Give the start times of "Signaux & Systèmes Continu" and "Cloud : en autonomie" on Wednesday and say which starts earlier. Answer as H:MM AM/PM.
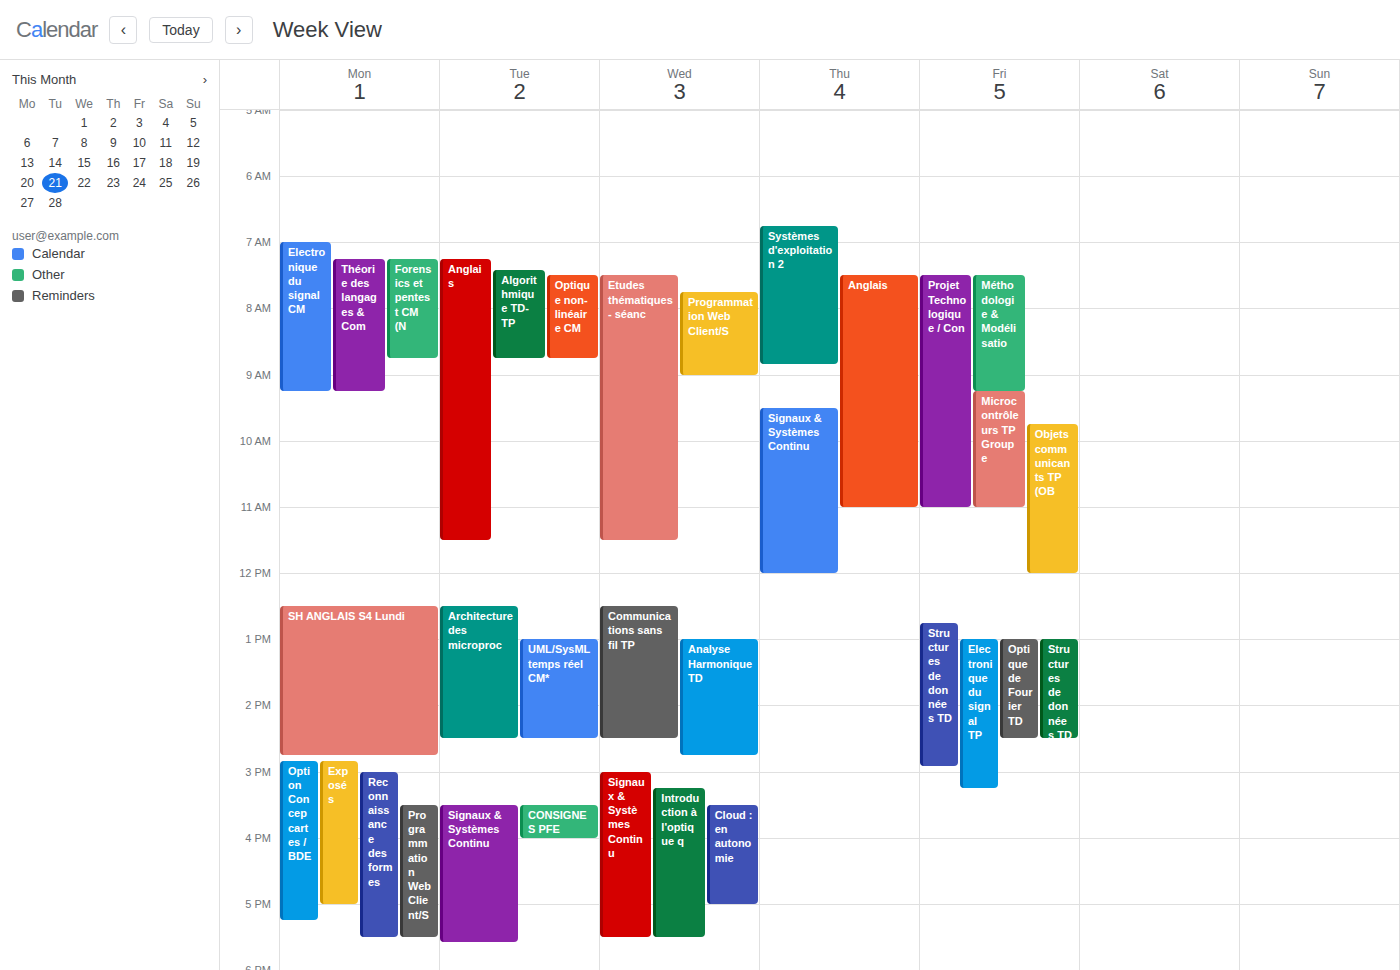
"Signaux & Systèmes Continu" 3:00 PM; "Cloud : en autonomie" 3:30 PM.